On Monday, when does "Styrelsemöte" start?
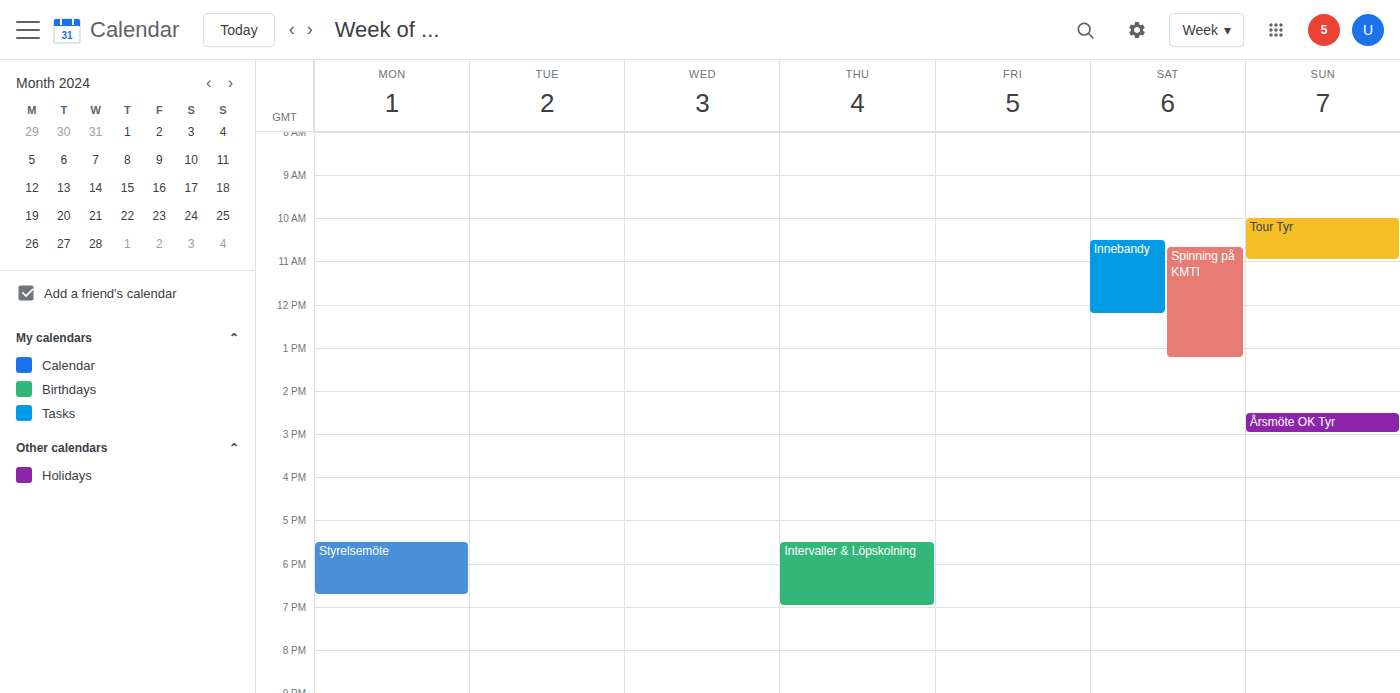
5:30 PM